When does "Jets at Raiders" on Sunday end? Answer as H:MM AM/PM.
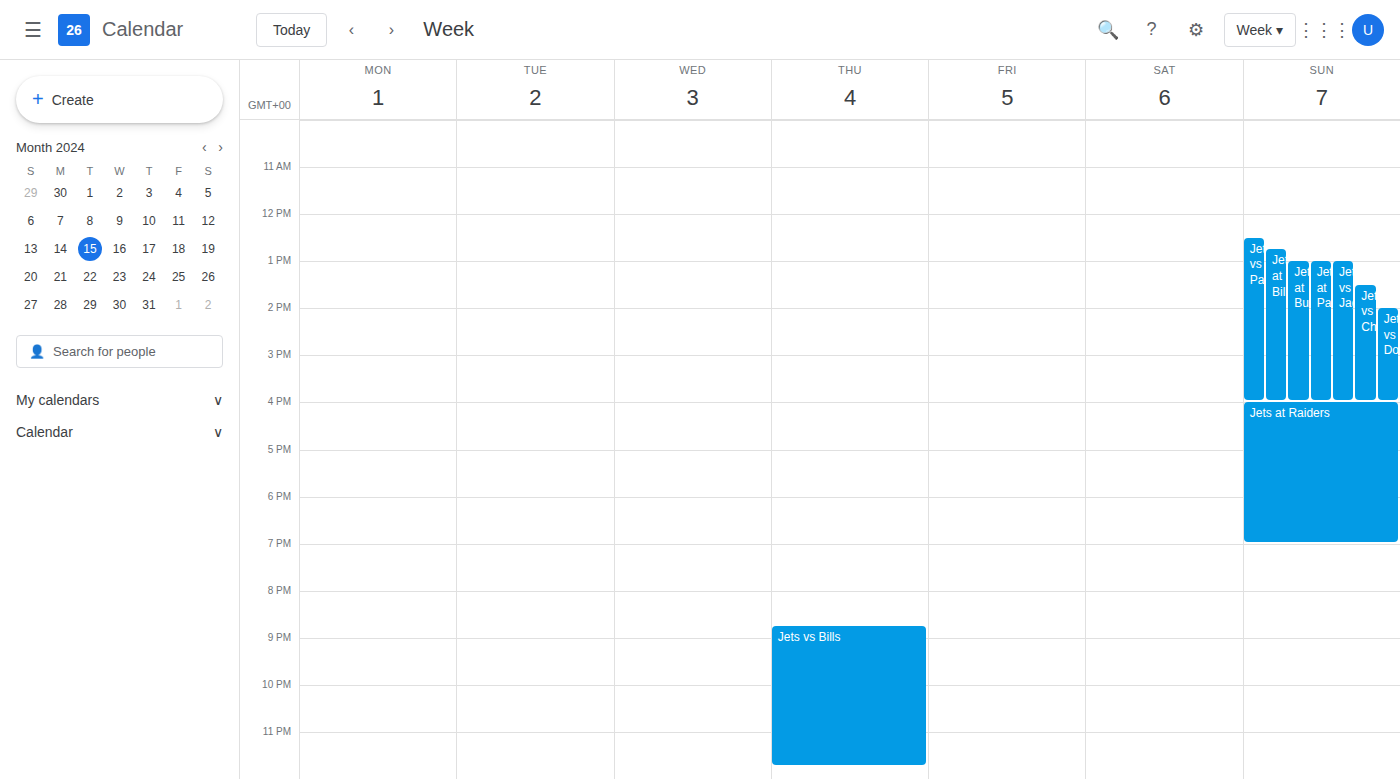
7:00 PM